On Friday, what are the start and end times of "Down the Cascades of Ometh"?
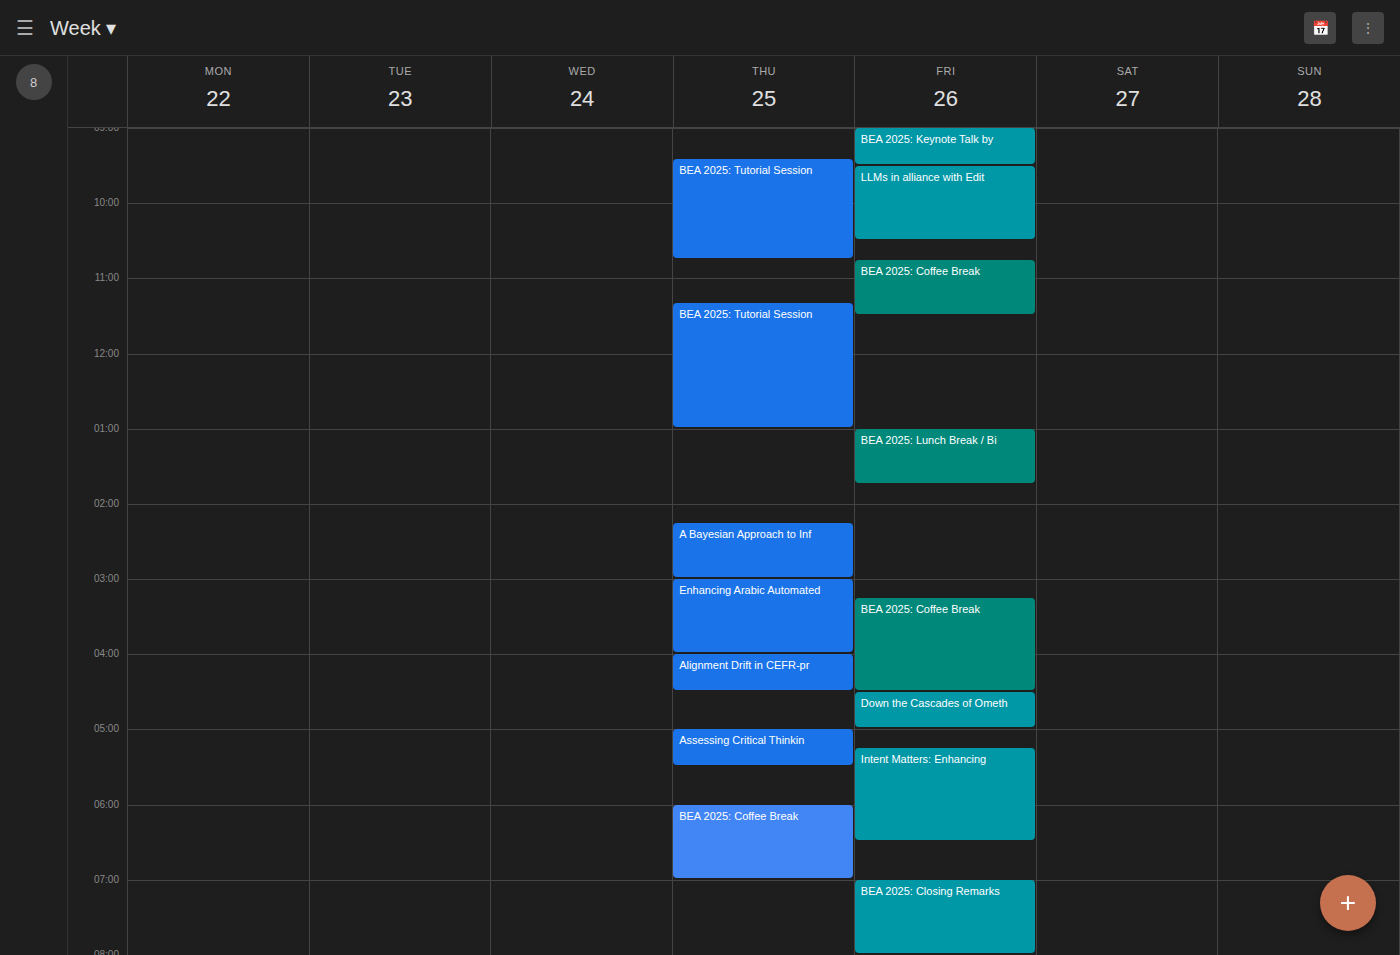
4:30 PM to 5:00 PM